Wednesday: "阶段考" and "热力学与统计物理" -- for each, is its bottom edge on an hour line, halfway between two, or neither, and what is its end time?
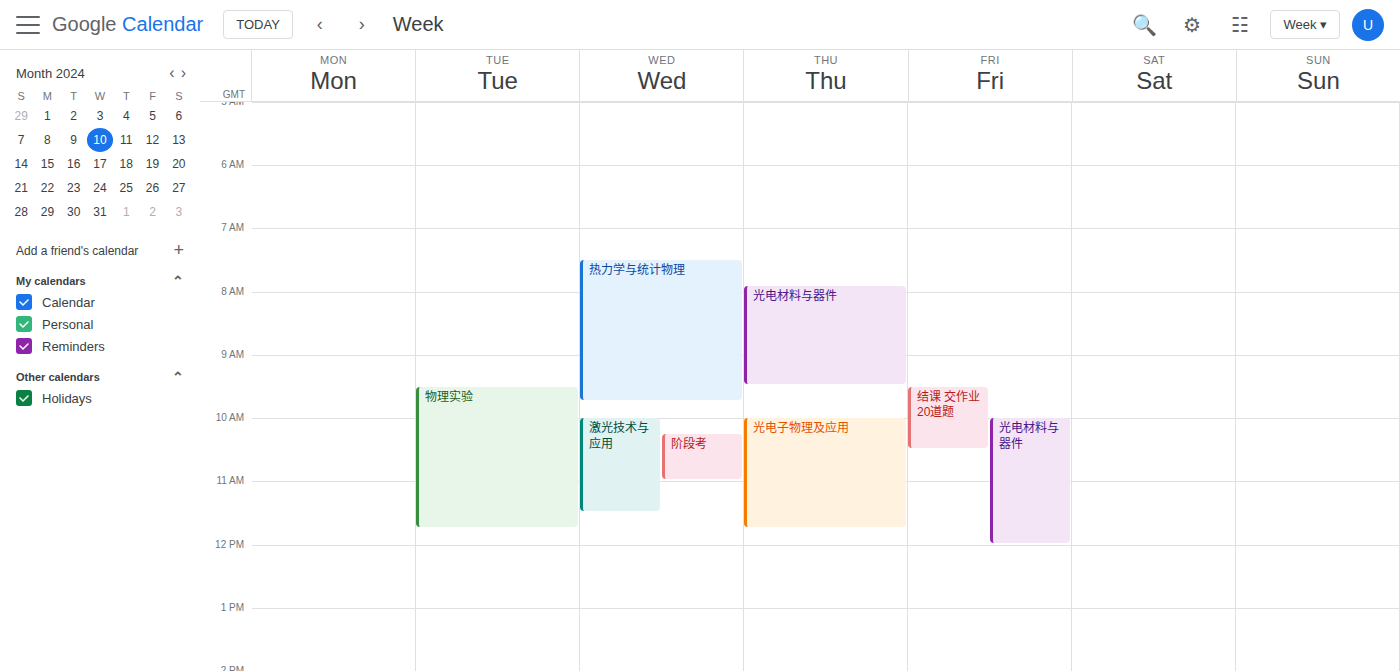
"阶段考": 11:00, exactly on the 11:00 line. "热力学与统计物理": 09:45, neither: three quarters of the way from the 09:00 line to the 10:00 line.